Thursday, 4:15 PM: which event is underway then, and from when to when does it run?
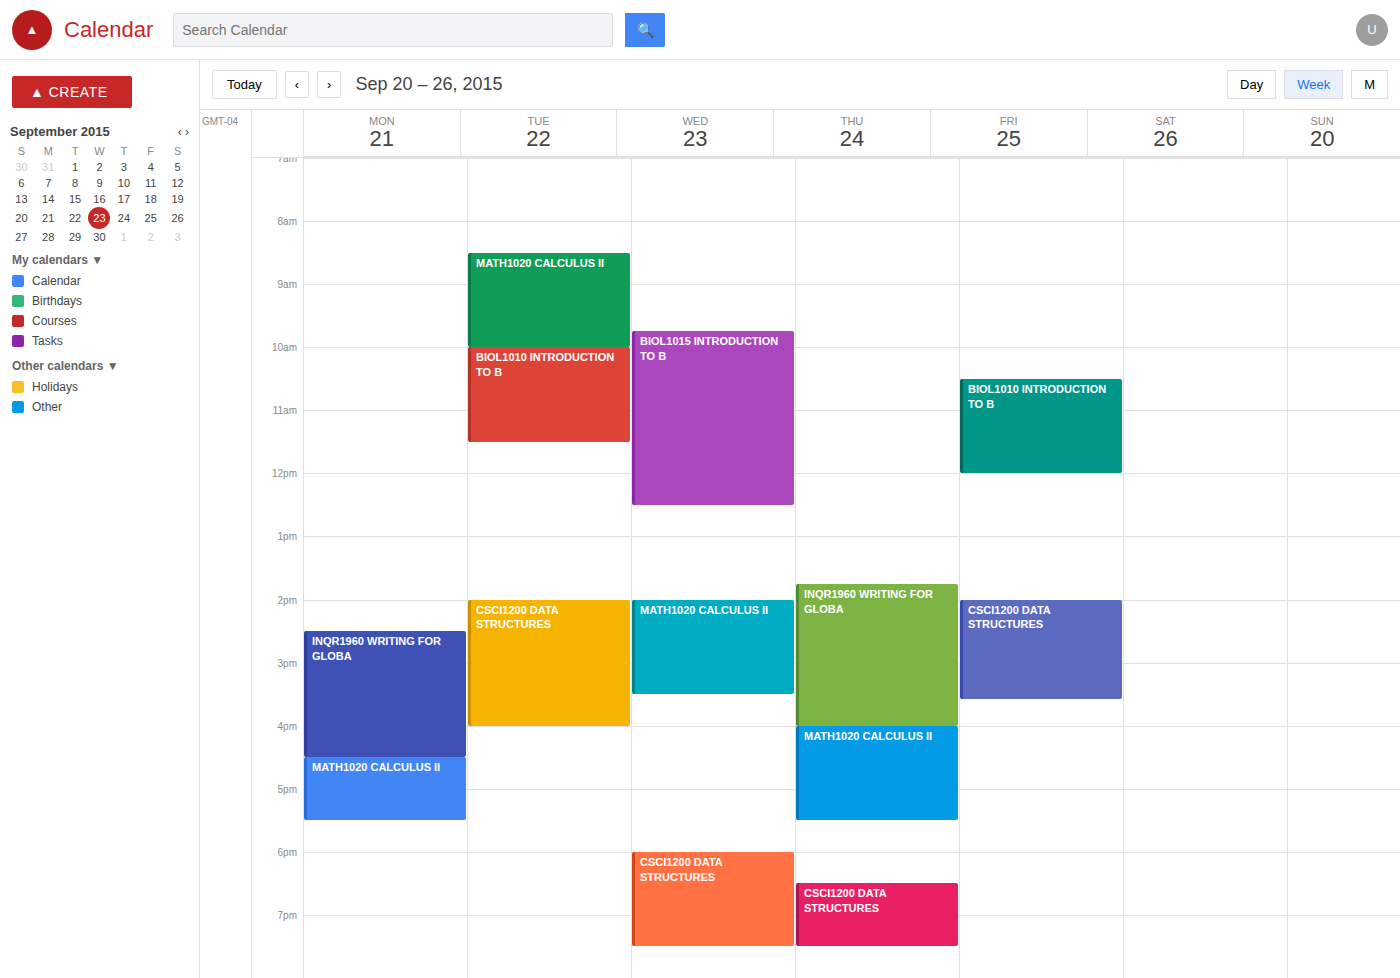
"MATH1020 CALCULUS II", 4:00 PM to 5:30 PM